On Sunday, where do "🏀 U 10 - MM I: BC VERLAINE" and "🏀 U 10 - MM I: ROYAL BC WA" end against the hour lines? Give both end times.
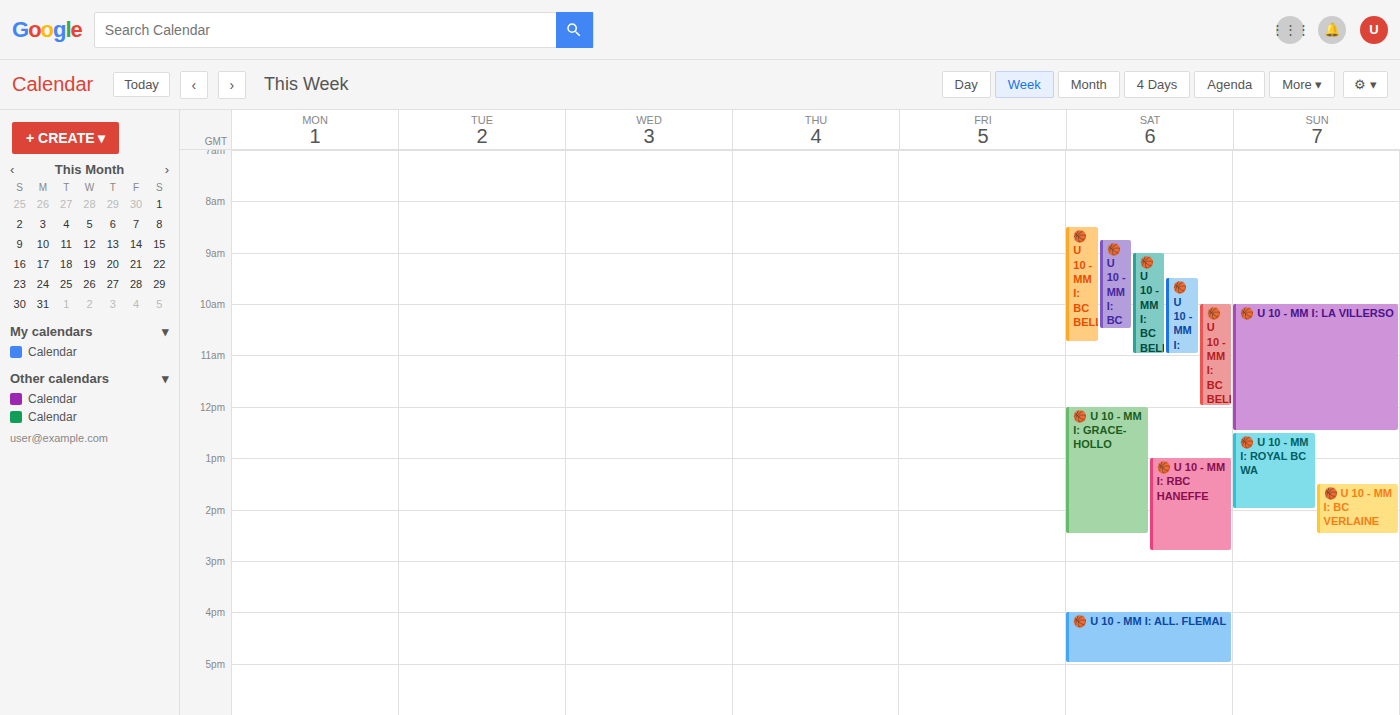
"🏀 U 10 - MM I: BC VERLAINE": 2:30 PM, halfway between the 2 PM and 3 PM lines. "🏀 U 10 - MM I: ROYAL BC WA": 2:00 PM, exactly on the 2 PM line.